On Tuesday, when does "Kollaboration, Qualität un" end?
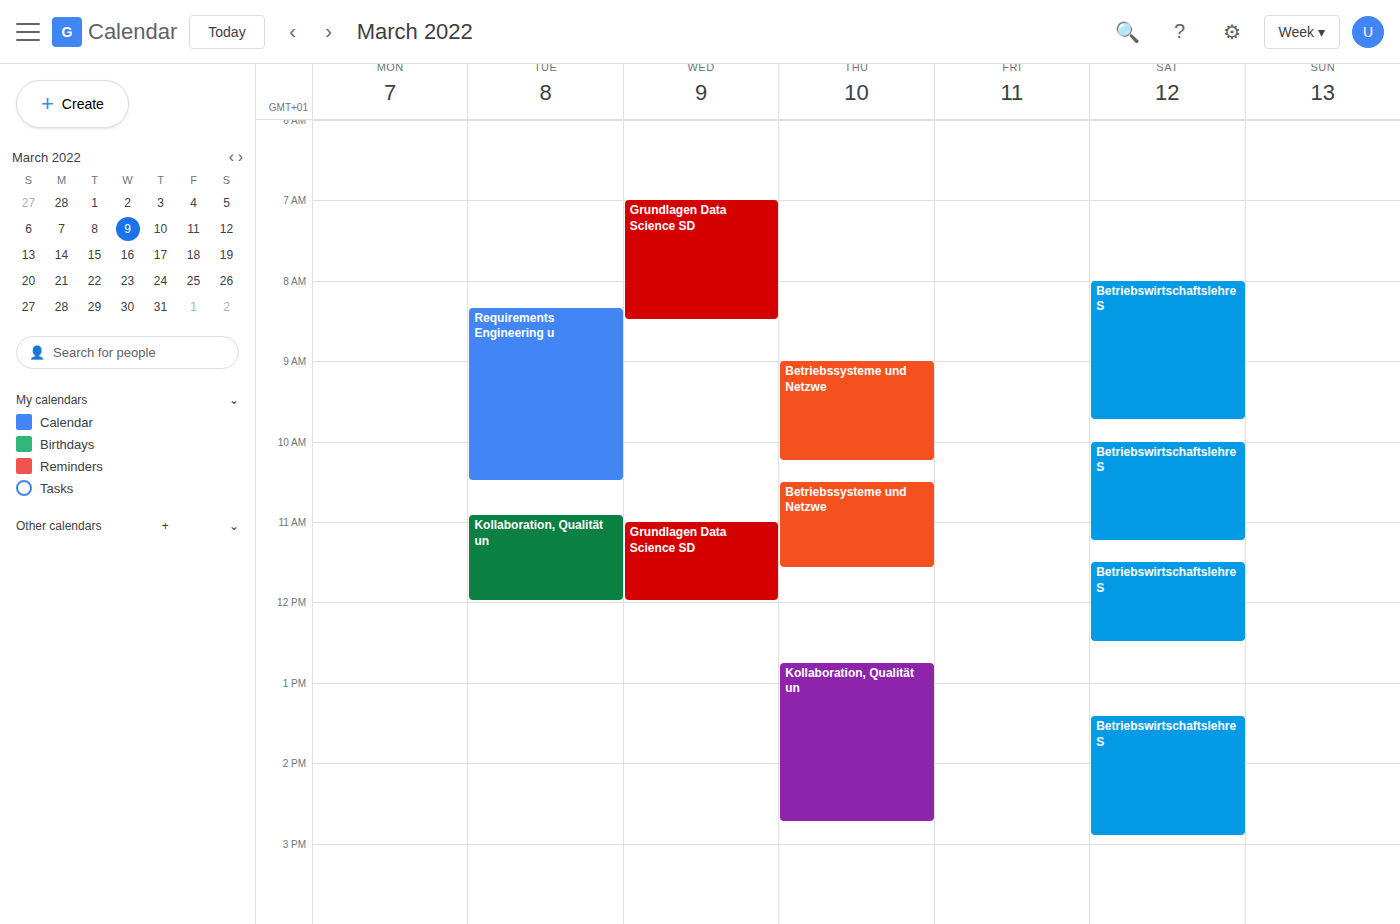
12:00 PM